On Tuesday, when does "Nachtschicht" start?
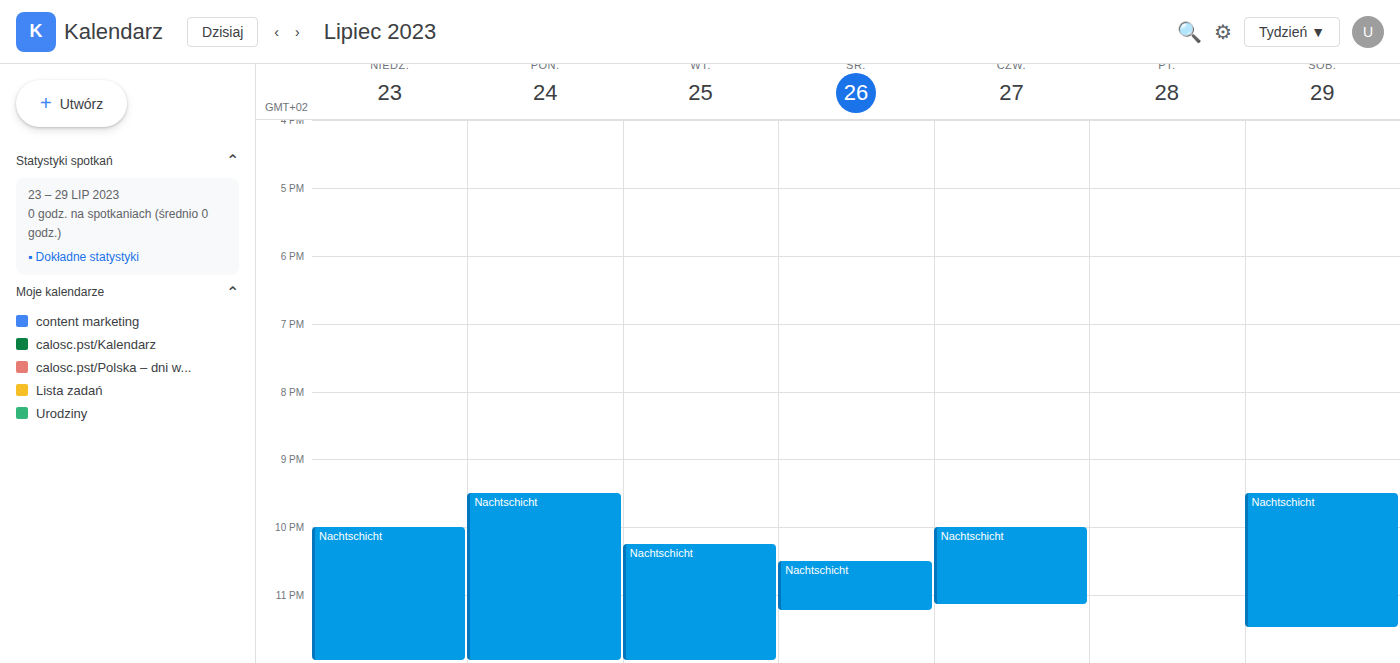
10:15 PM